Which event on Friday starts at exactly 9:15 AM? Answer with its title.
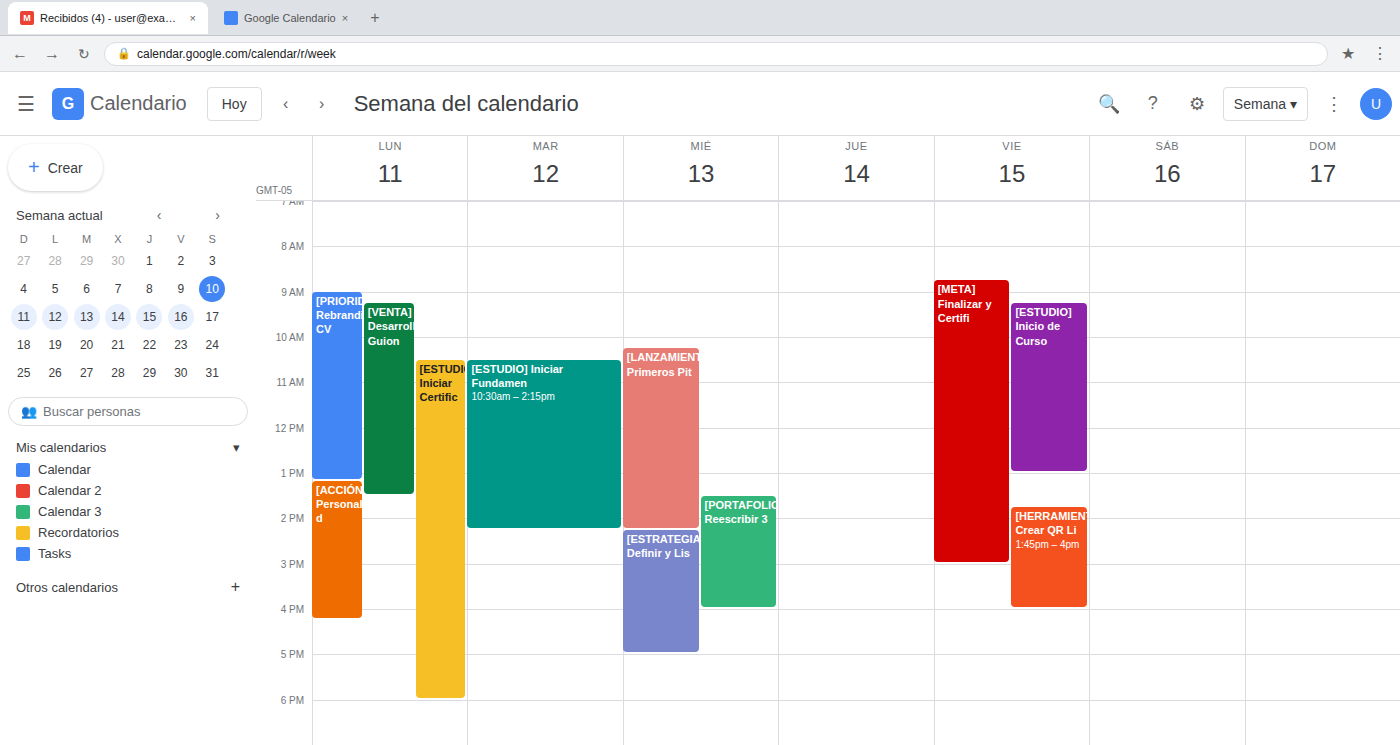
"[ESTUDIO] Inicio de Curso"